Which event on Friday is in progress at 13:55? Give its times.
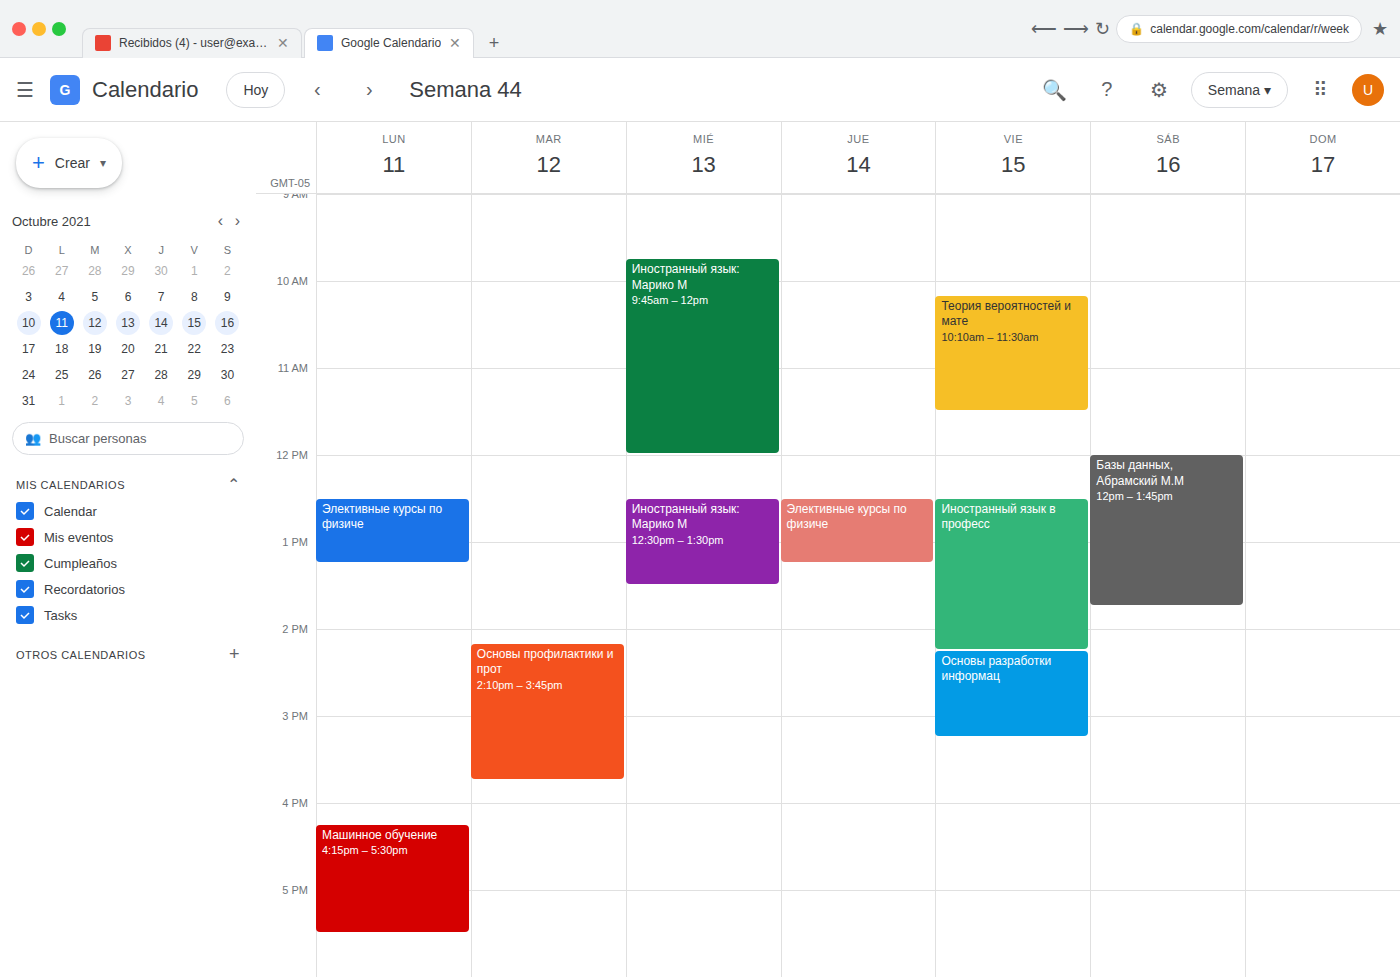
"Иностранный язык в професс", 12:30 to 14:15